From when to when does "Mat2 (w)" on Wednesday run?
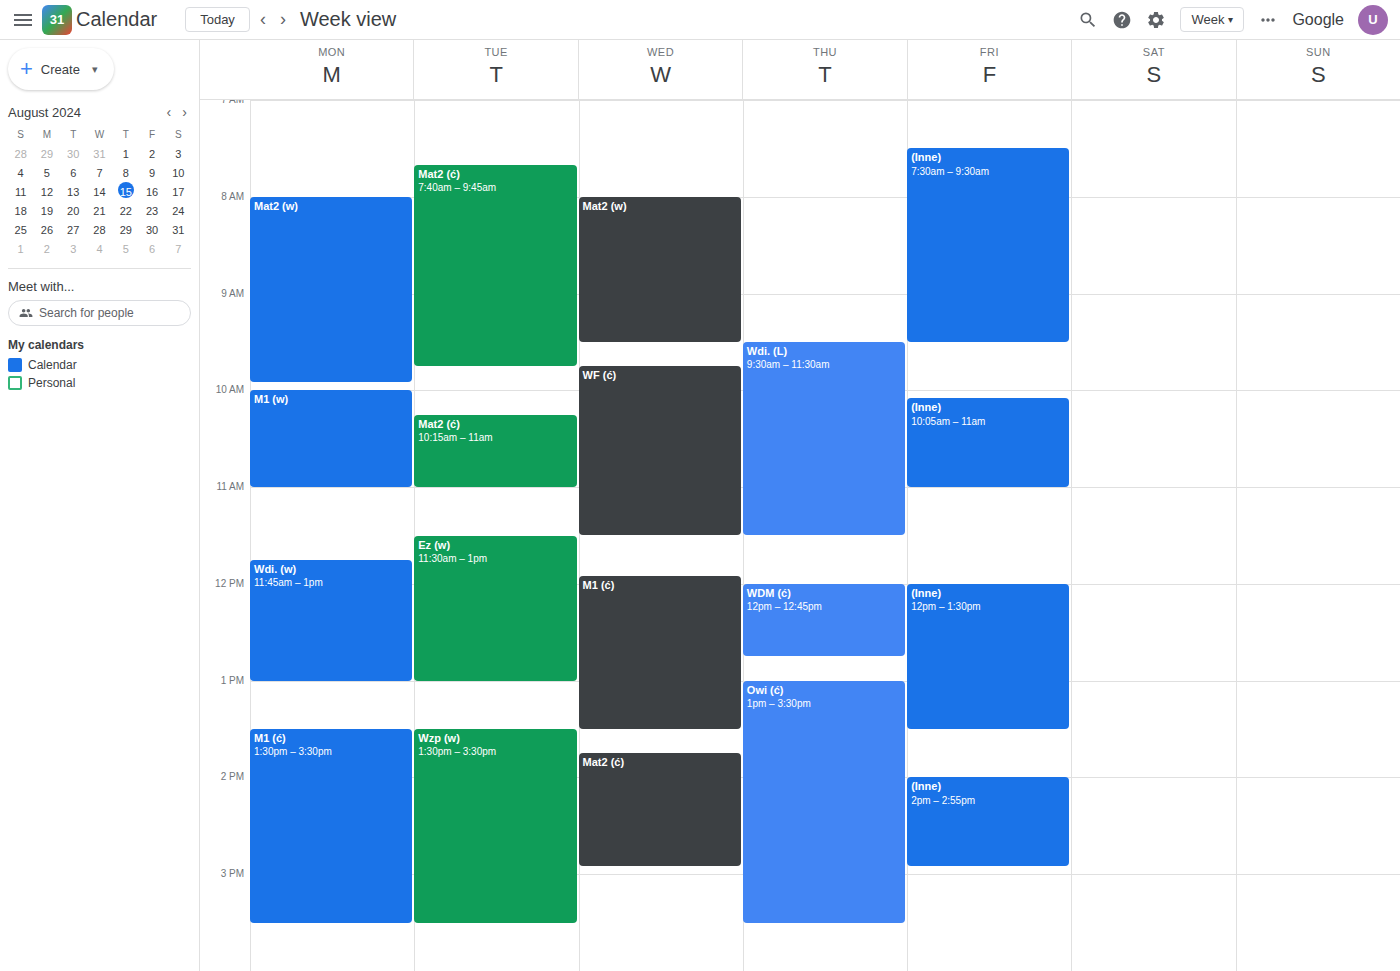
8:00 AM to 9:30 AM